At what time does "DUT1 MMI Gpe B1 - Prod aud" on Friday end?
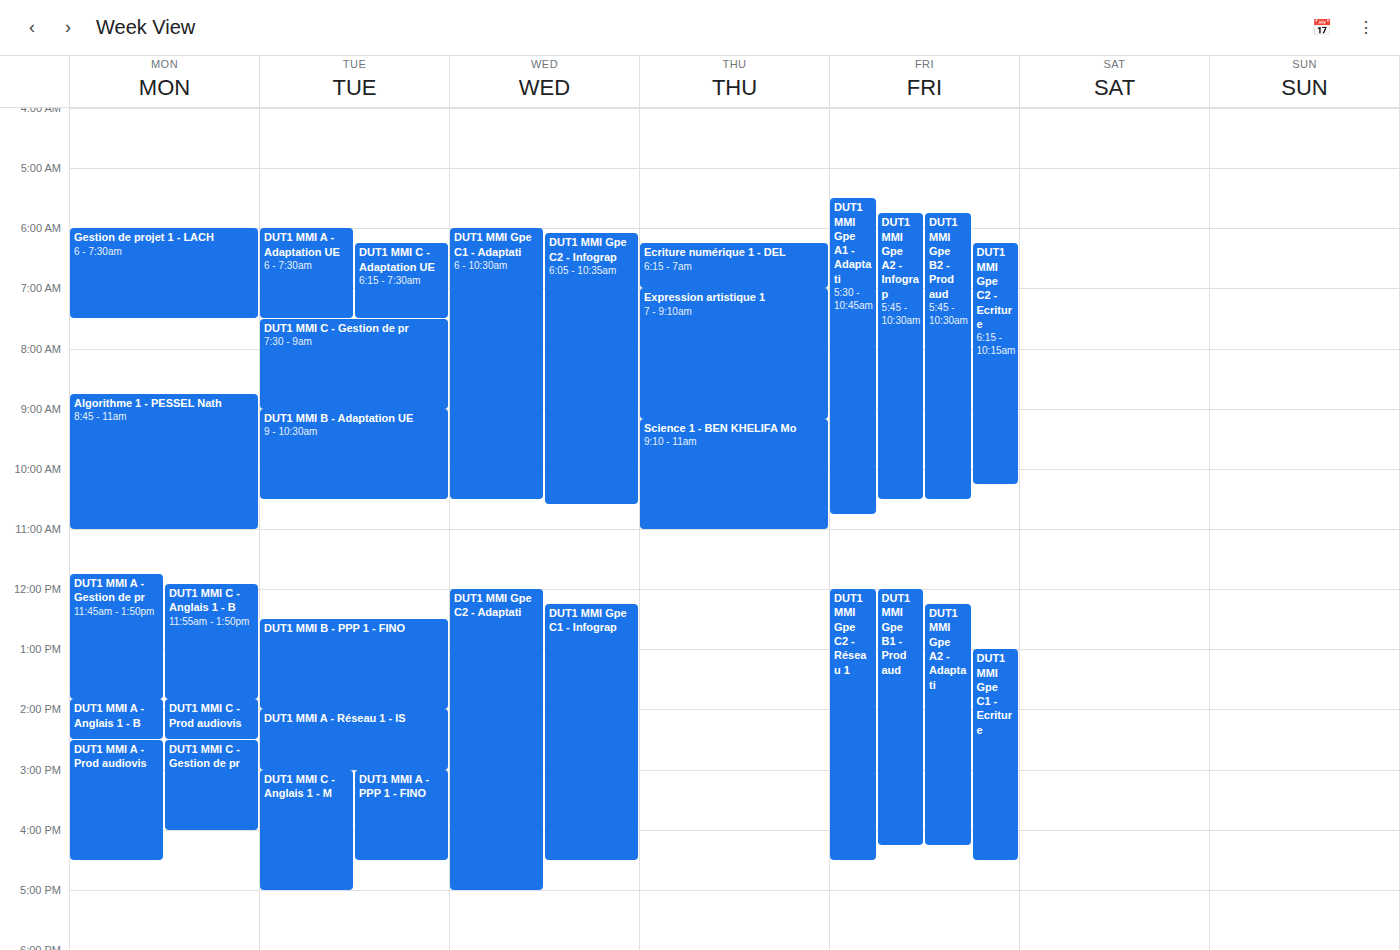
4:15 PM